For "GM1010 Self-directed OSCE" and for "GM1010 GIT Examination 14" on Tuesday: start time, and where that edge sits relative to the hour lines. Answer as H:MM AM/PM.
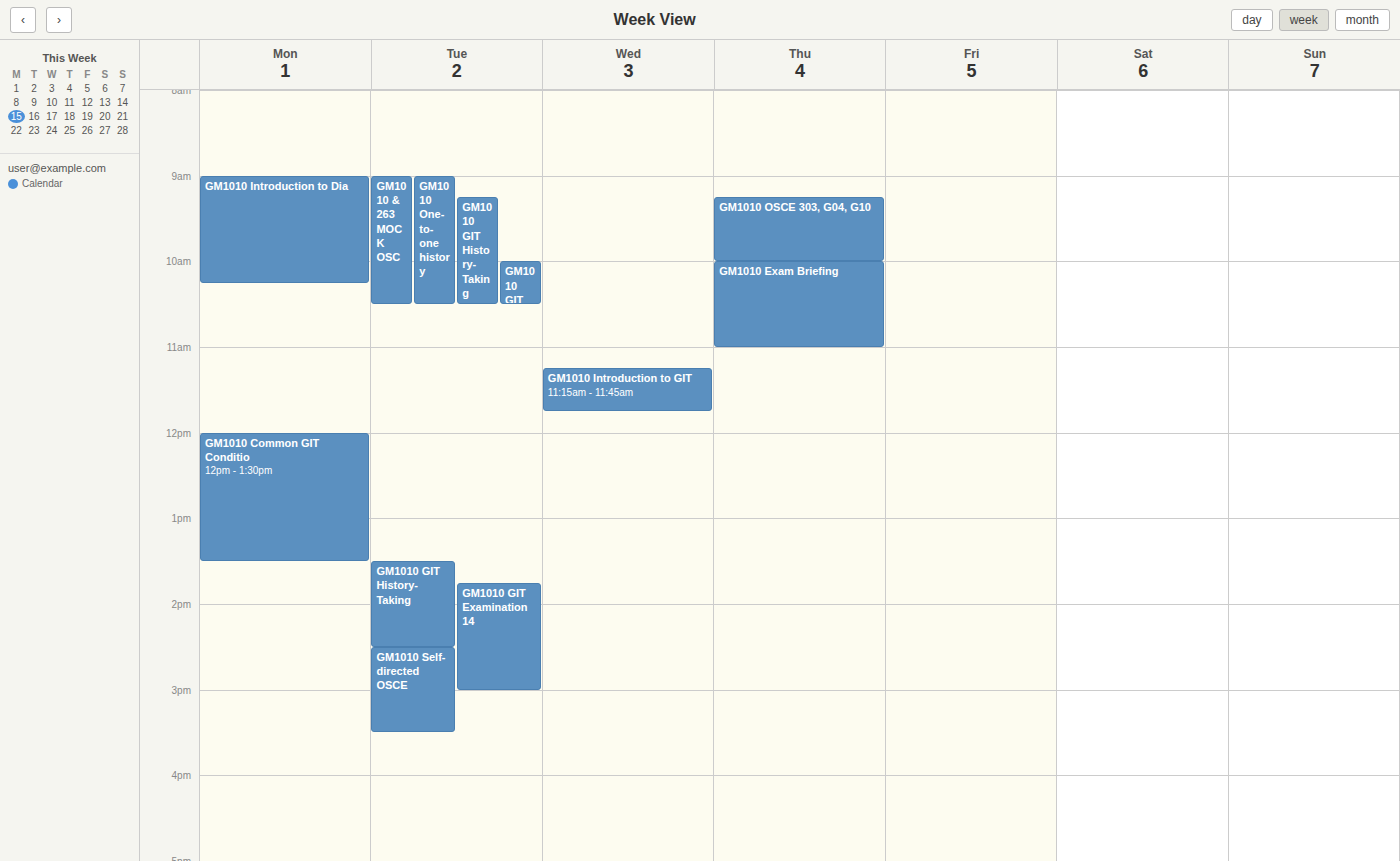
"GM1010 Self-directed OSCE": 2:30 PM, halfway between the 2 PM and 3 PM lines. "GM1010 GIT Examination 14": 1:45 PM, neither: three quarters of the way from the 1 PM line to the 2 PM line.